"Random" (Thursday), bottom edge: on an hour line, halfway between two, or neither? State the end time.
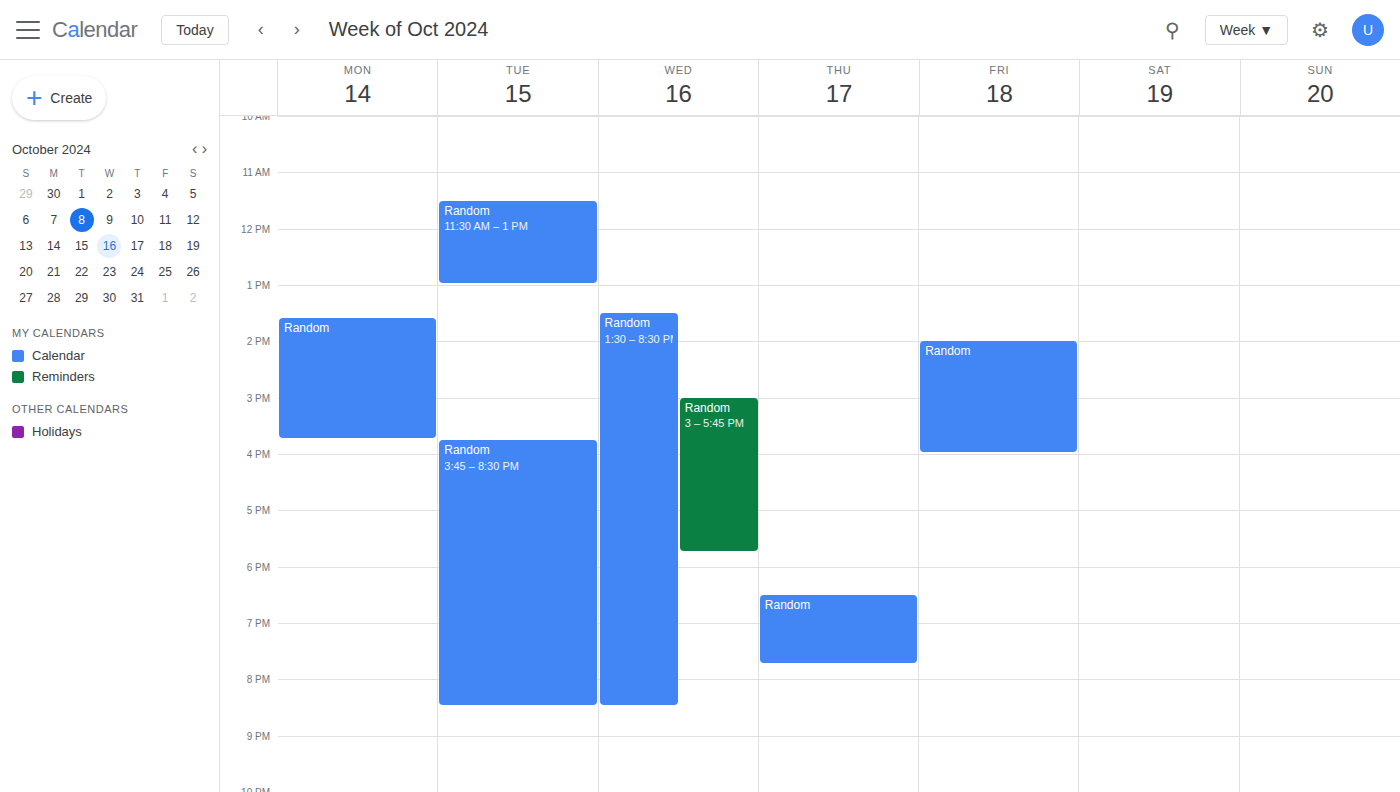
7:45 PM -- neither: three quarters of the way from the 7 PM line to the 8 PM line.